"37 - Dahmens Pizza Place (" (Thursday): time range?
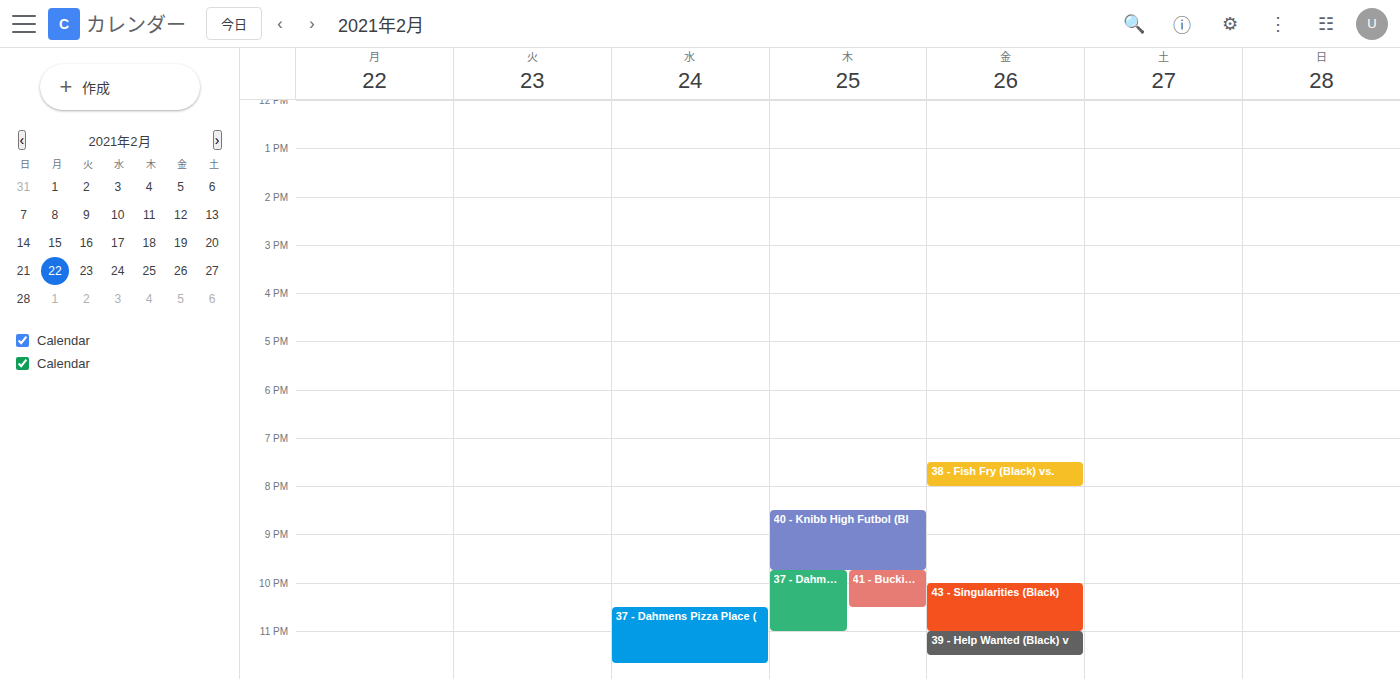
9:45 PM to 11:00 PM